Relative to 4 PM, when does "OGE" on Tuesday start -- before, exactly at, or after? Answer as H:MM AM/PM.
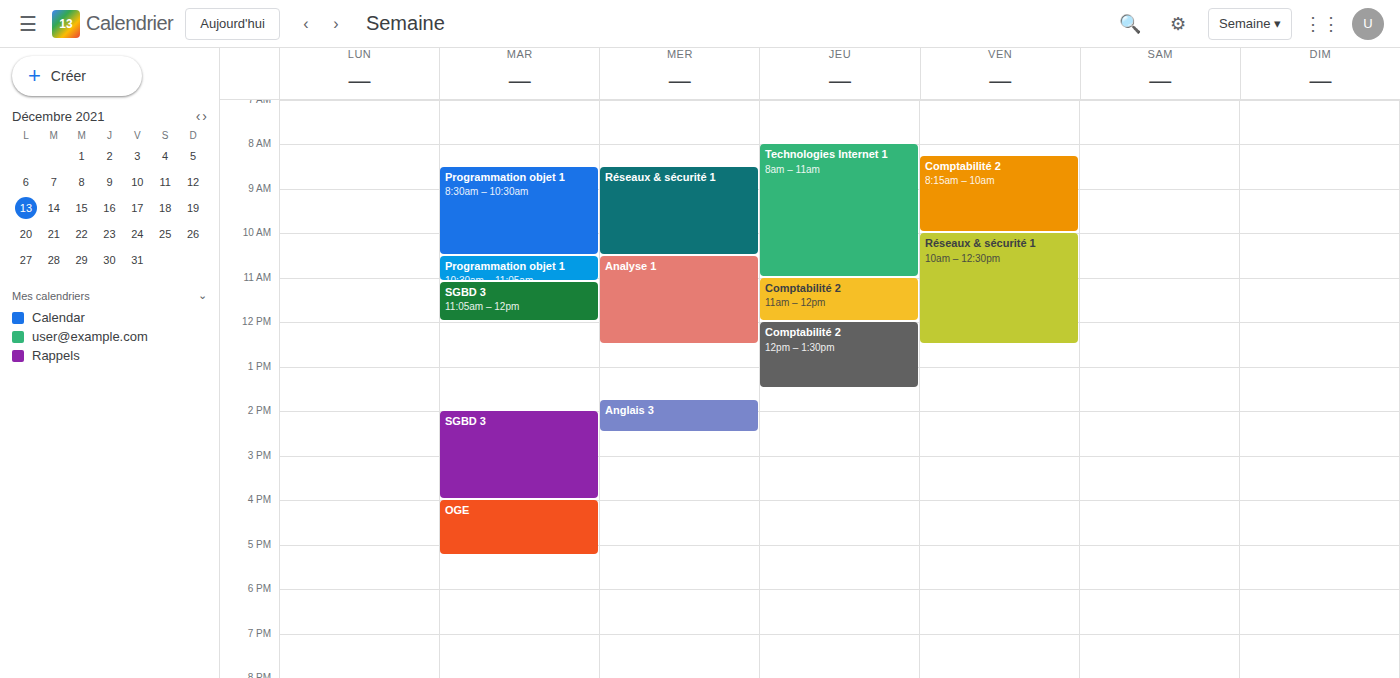
4:00 PM -- exactly at 4 PM, on the 4 PM line.